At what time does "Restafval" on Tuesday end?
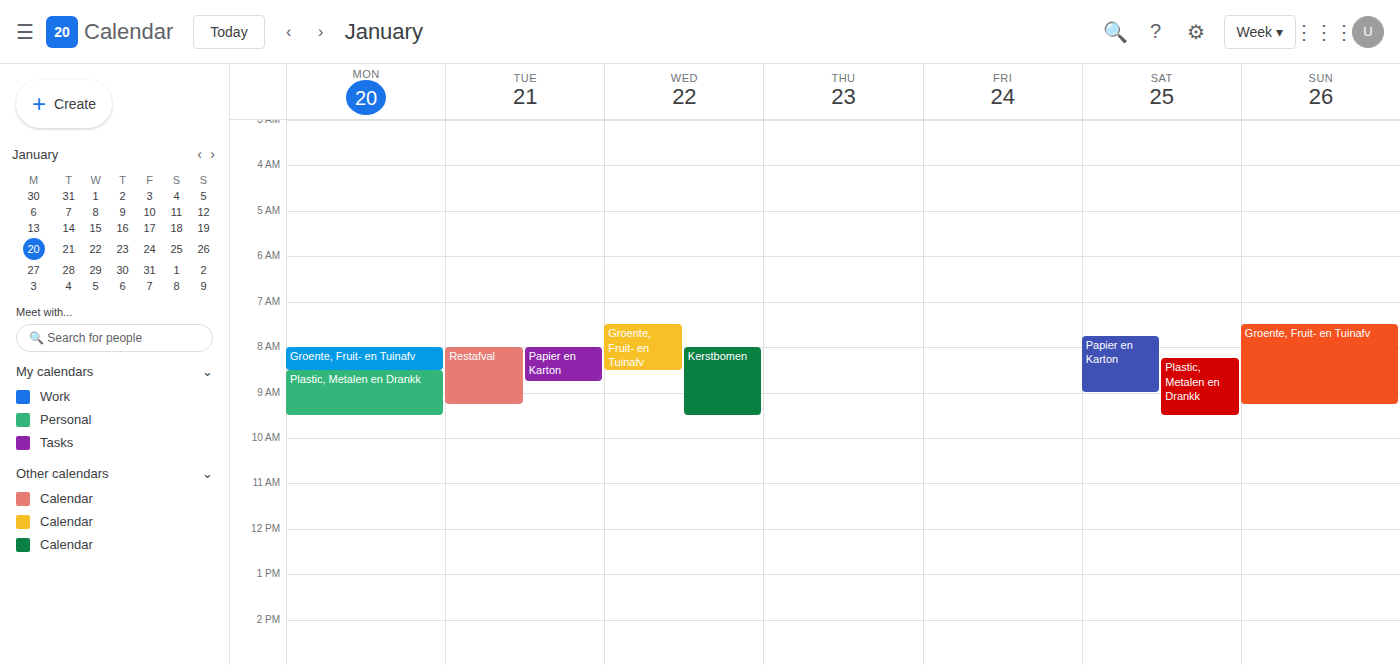
9:15 AM